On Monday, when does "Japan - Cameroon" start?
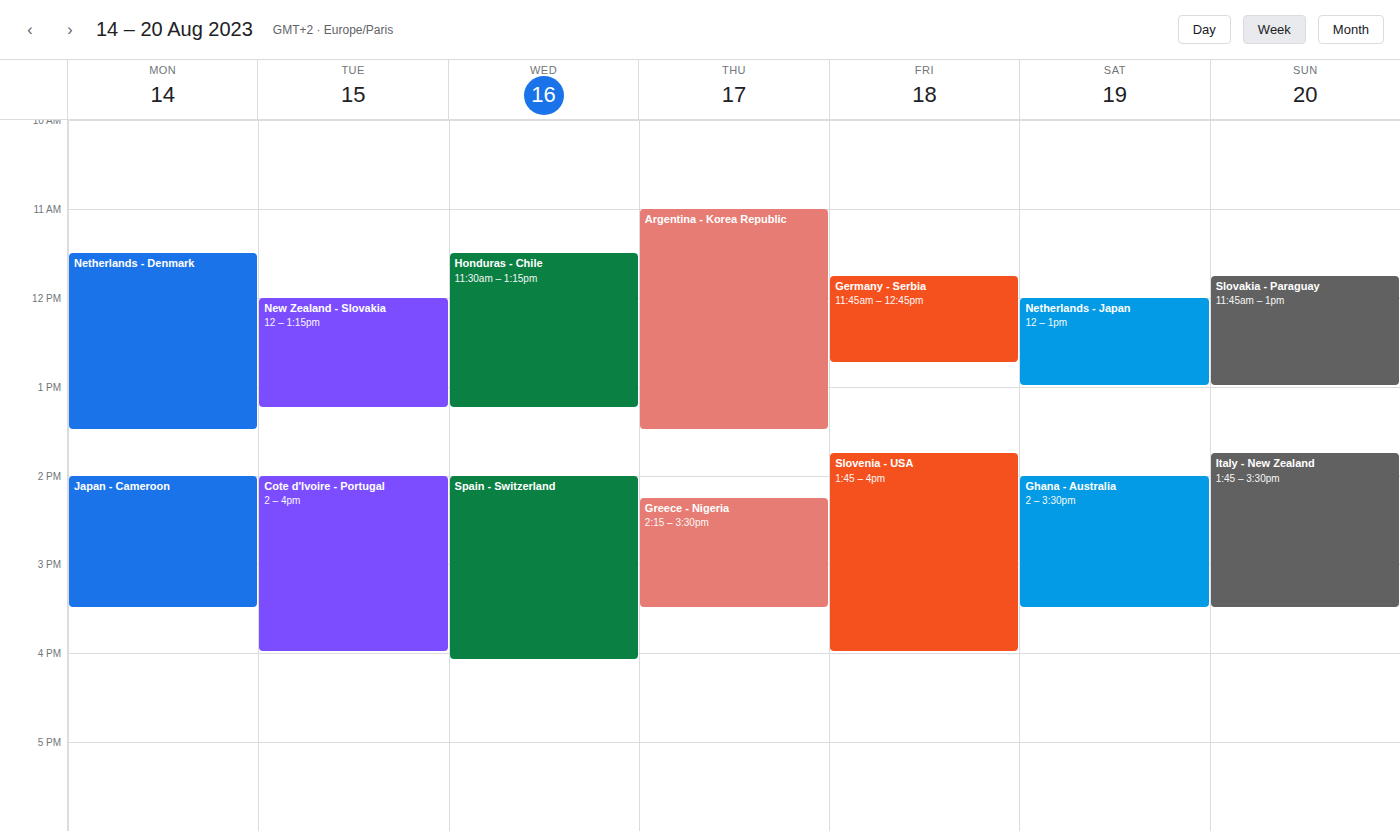
2:00 PM